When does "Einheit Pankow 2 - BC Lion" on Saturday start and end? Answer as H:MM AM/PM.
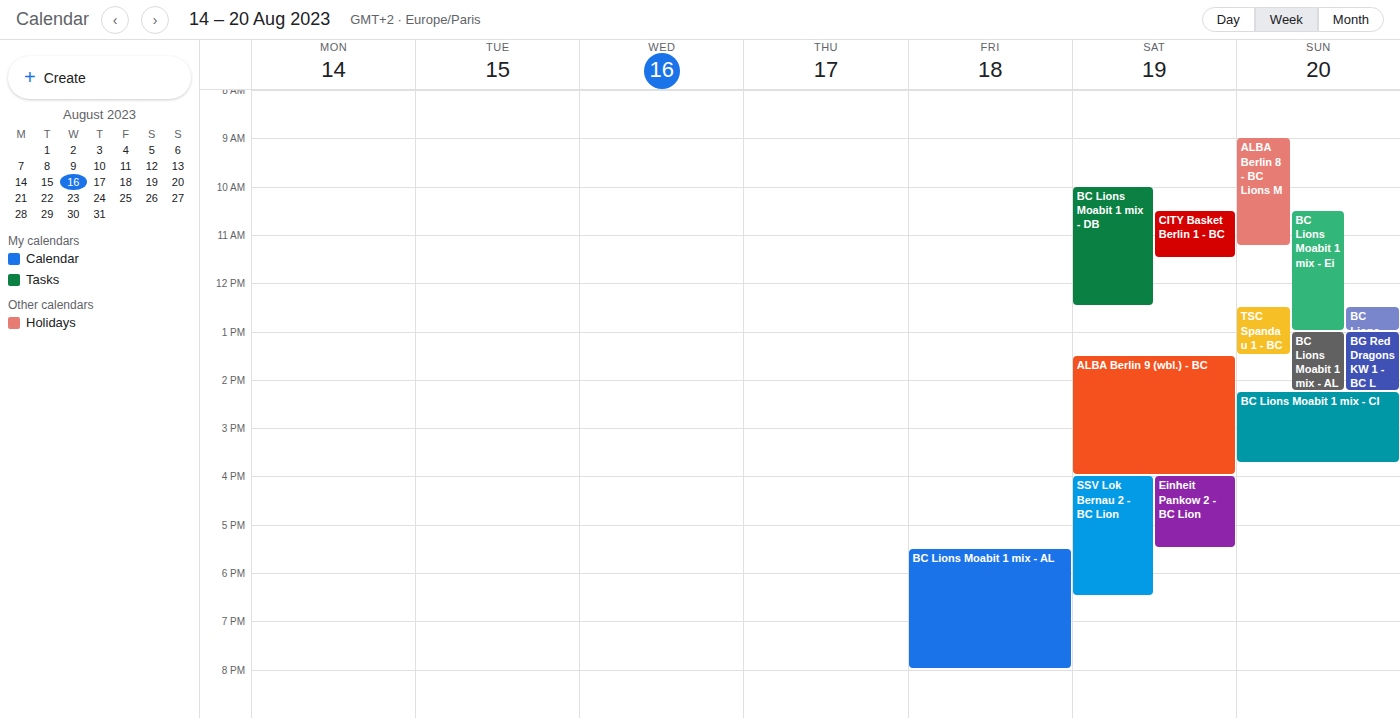
4:00 PM to 5:30 PM